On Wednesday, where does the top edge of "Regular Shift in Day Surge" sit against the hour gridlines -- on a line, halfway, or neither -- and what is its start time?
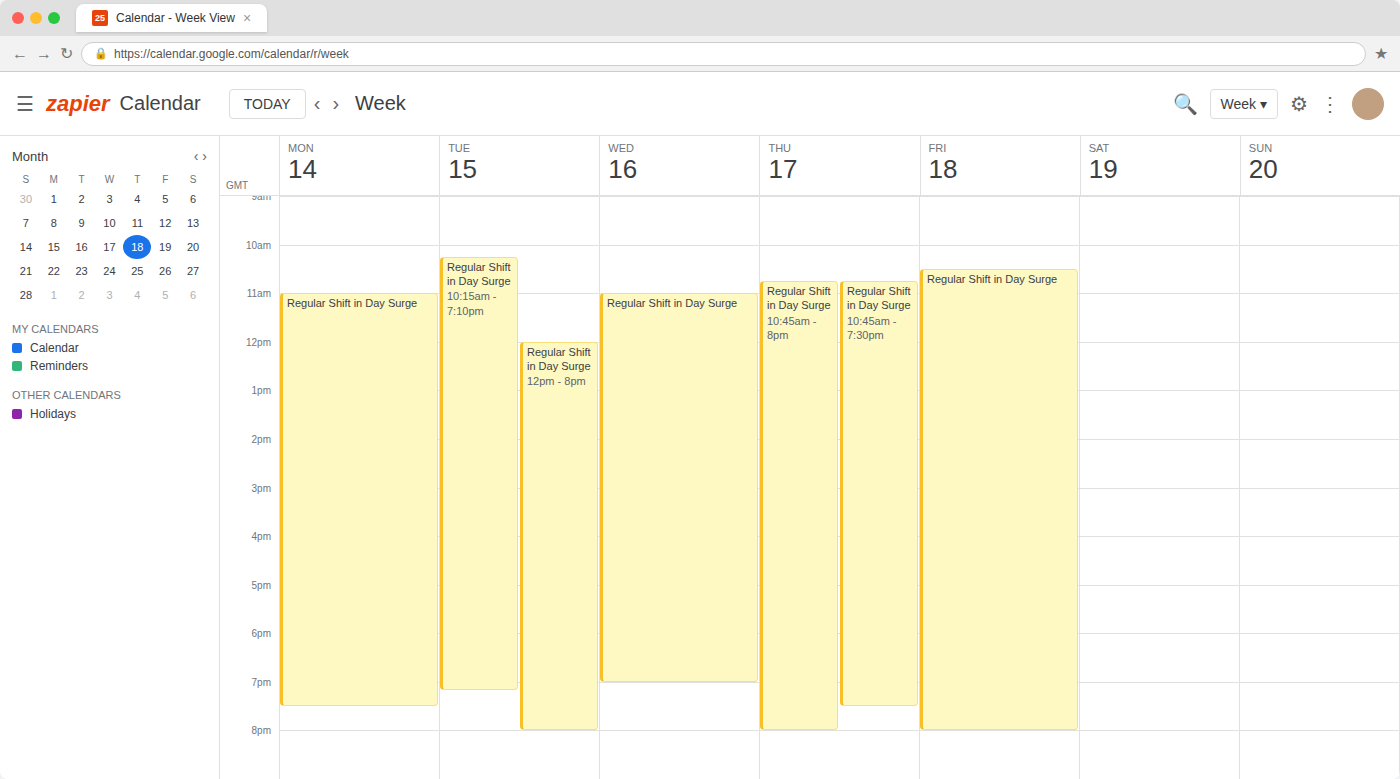
11:00 AM -- exactly on the 11 AM line.